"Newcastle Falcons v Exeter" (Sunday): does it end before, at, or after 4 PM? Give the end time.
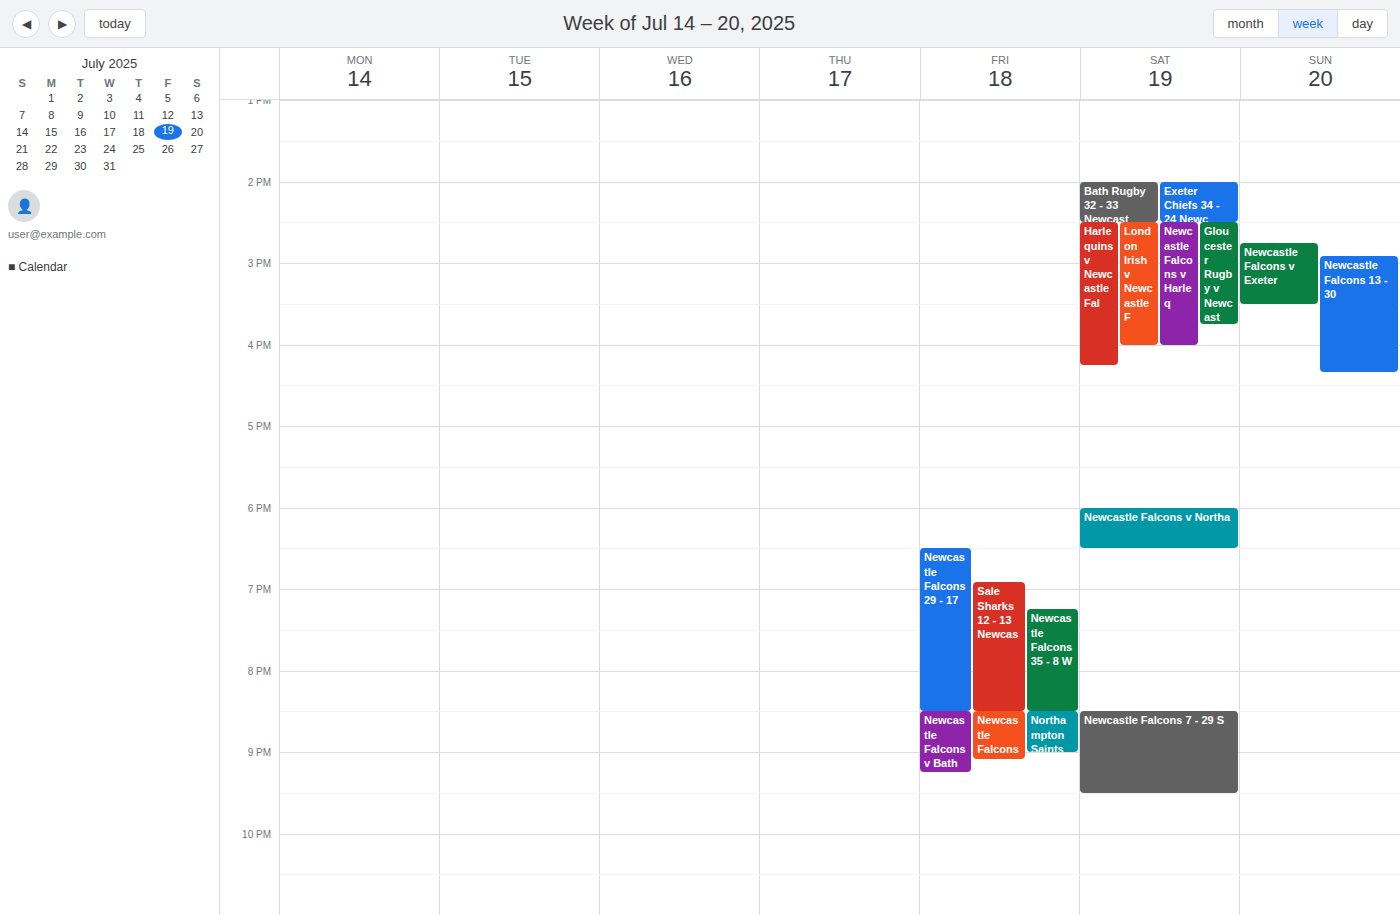
3:30 PM -- before 4 PM, 30 minutes above the 4 PM line.